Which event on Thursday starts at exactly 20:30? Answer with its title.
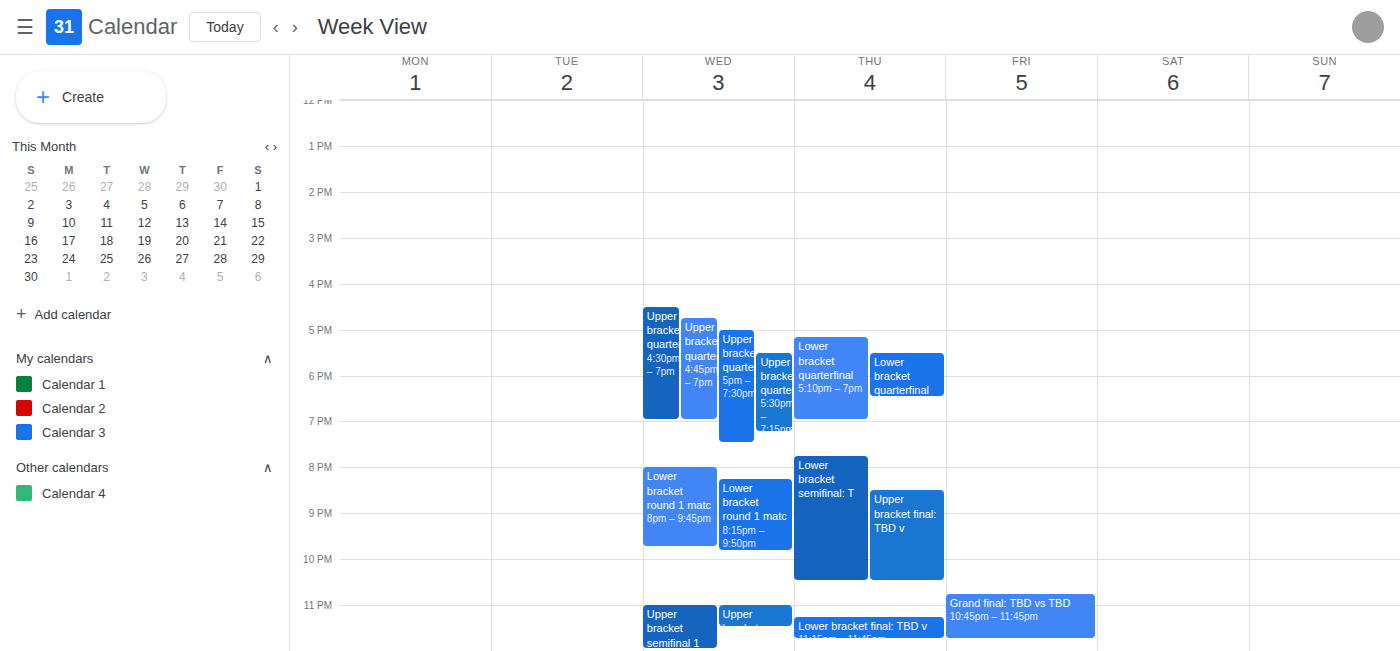
"Upper bracket final: TBD v"